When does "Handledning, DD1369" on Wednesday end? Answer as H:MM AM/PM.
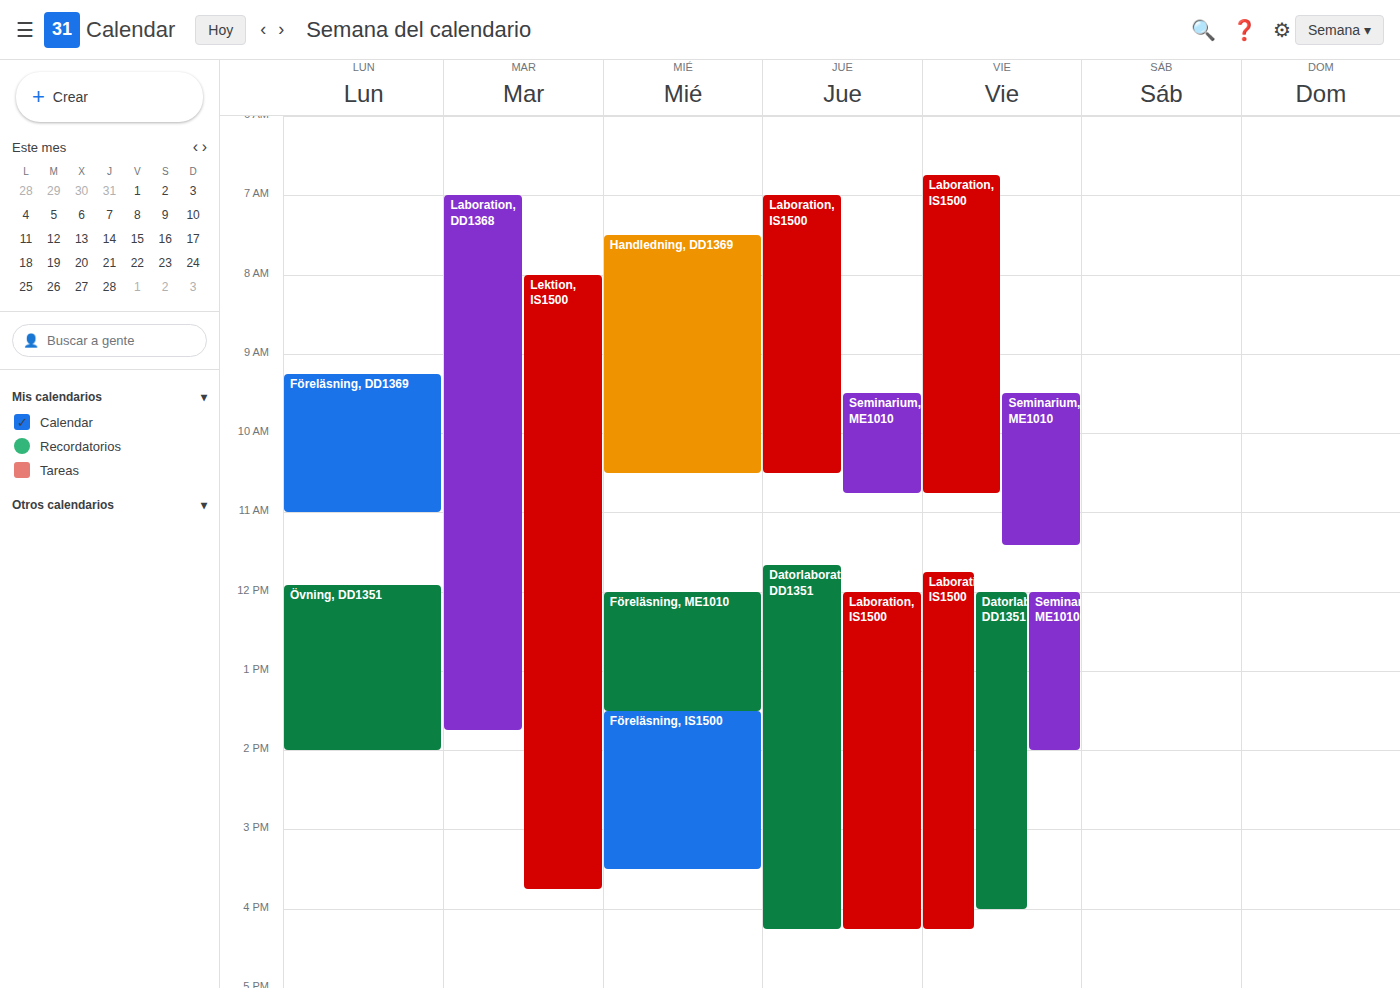
10:30 AM